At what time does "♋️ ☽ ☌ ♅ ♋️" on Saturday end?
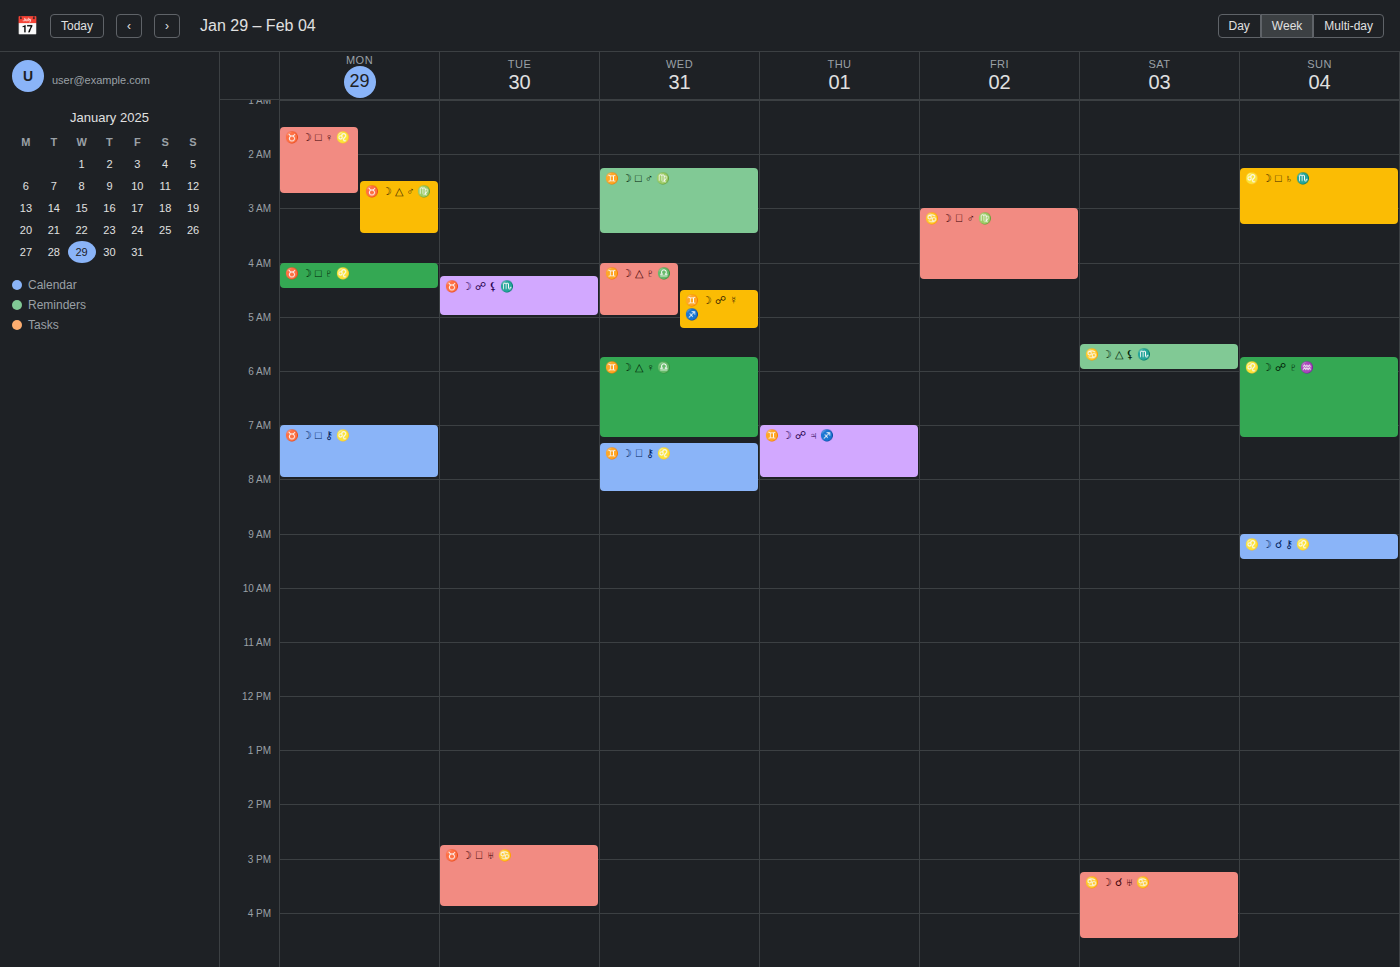
4:30 PM